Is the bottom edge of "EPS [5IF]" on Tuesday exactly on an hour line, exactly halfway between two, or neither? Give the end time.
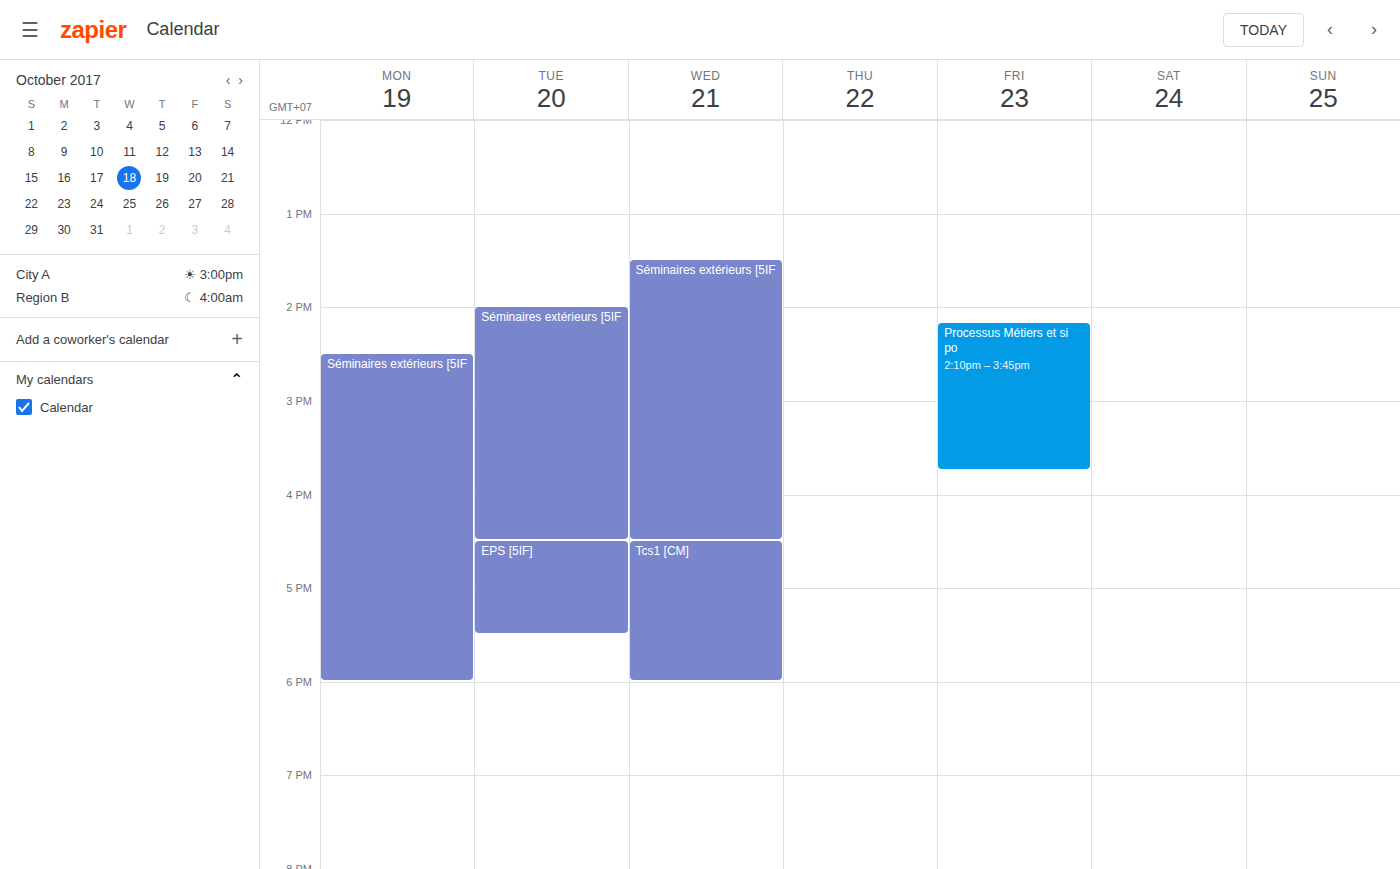
5:30 PM -- halfway between the 5 PM and 6 PM lines.